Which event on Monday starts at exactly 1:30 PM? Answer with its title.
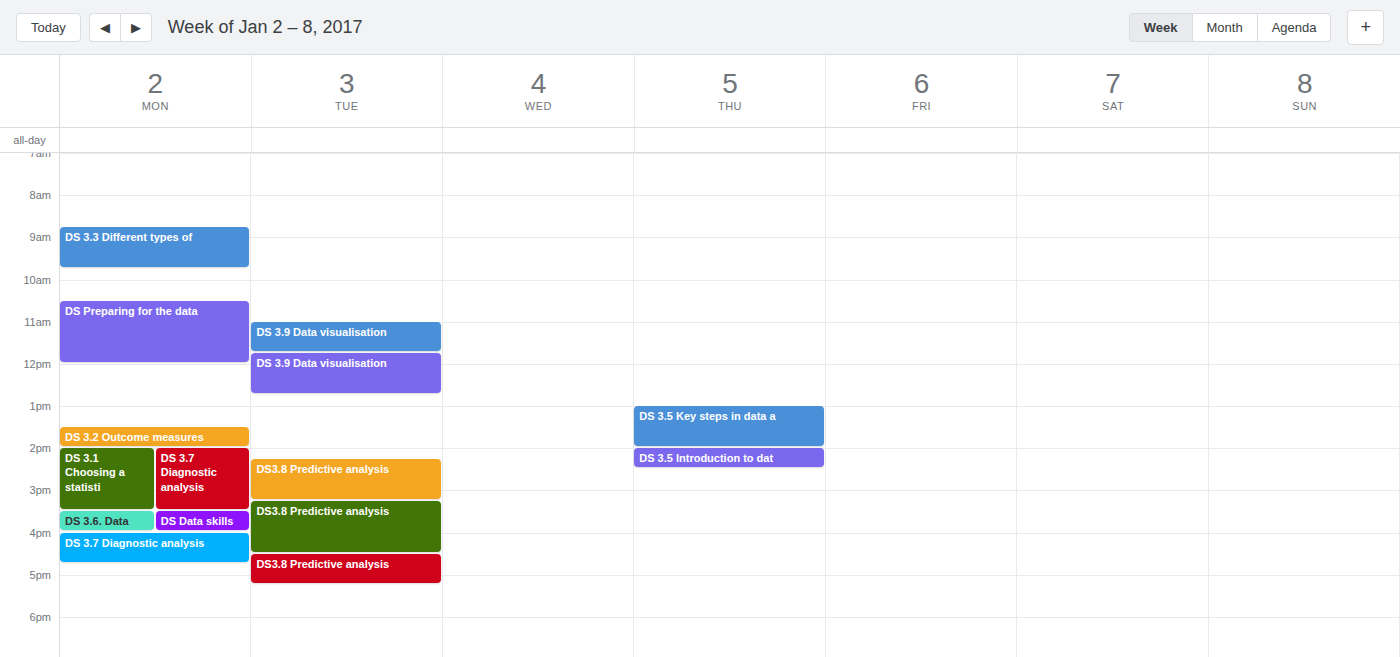
"DS 3.2 Outcome measures"